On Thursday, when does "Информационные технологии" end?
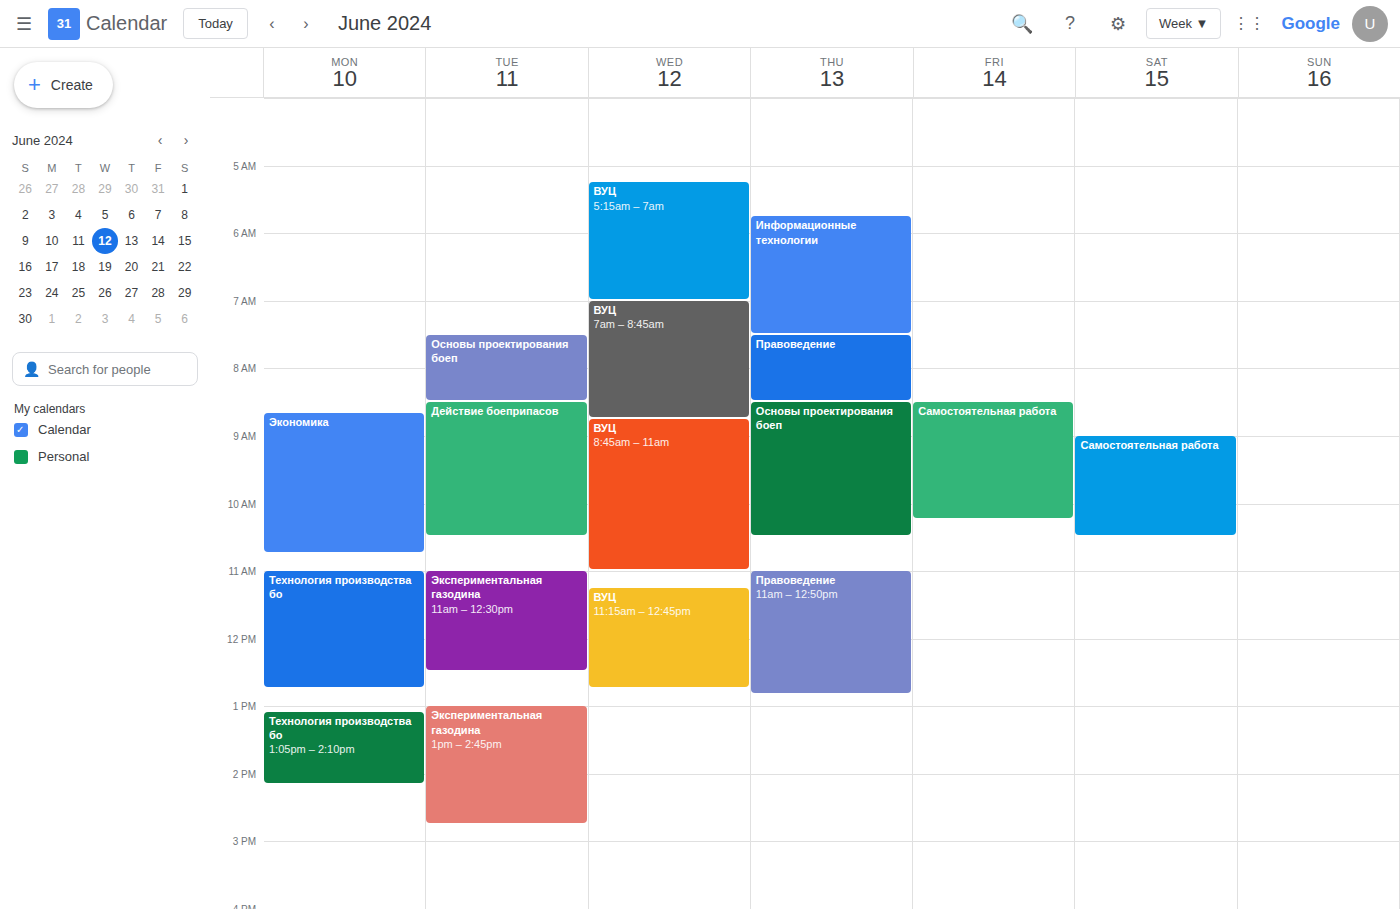
7:30 AM